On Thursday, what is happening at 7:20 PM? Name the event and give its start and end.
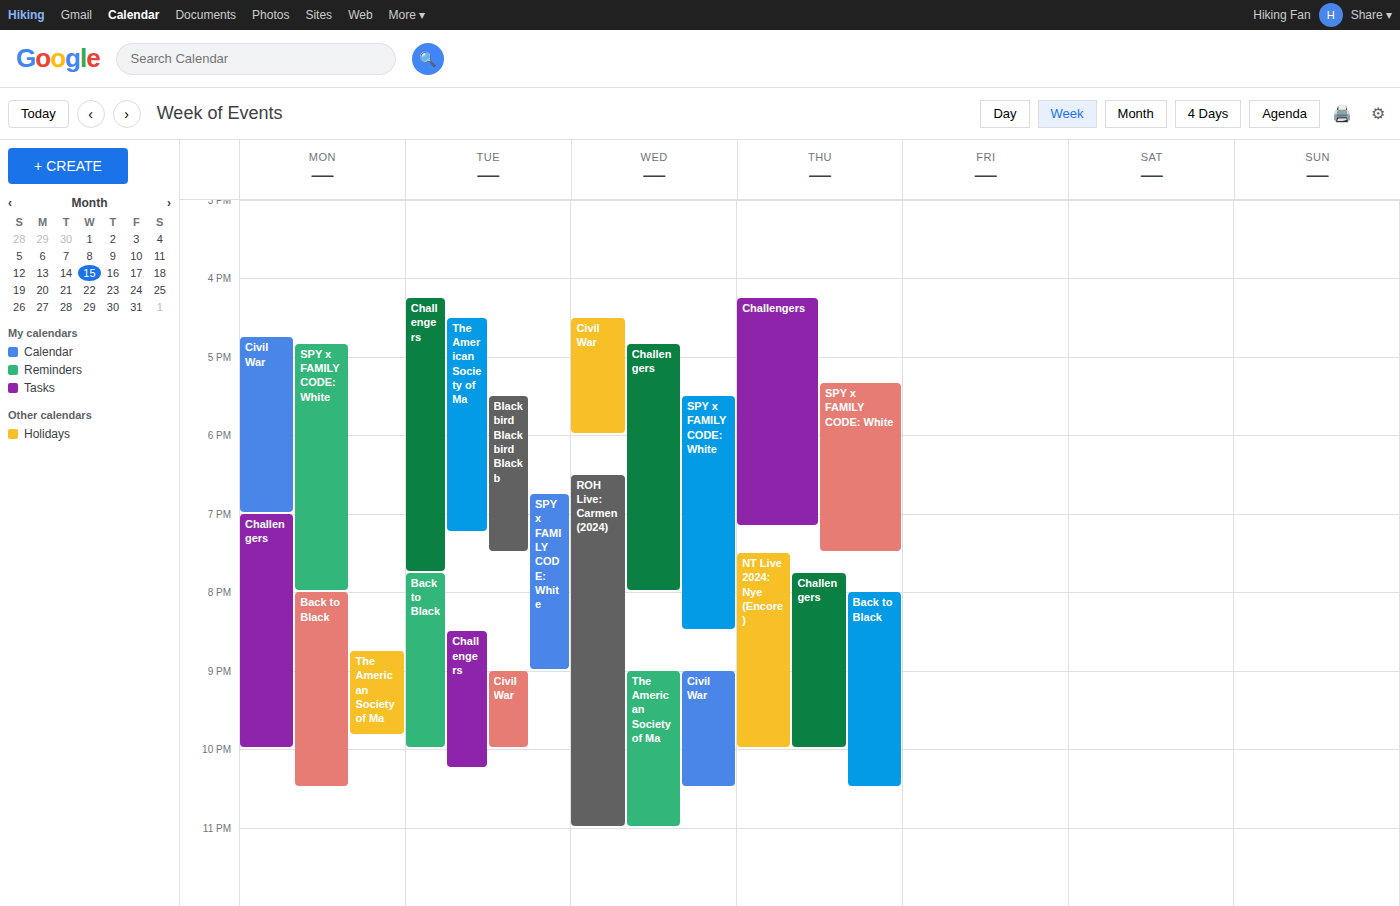
"SPY x FAMILY CODE: White", 5:20 PM to 7:30 PM